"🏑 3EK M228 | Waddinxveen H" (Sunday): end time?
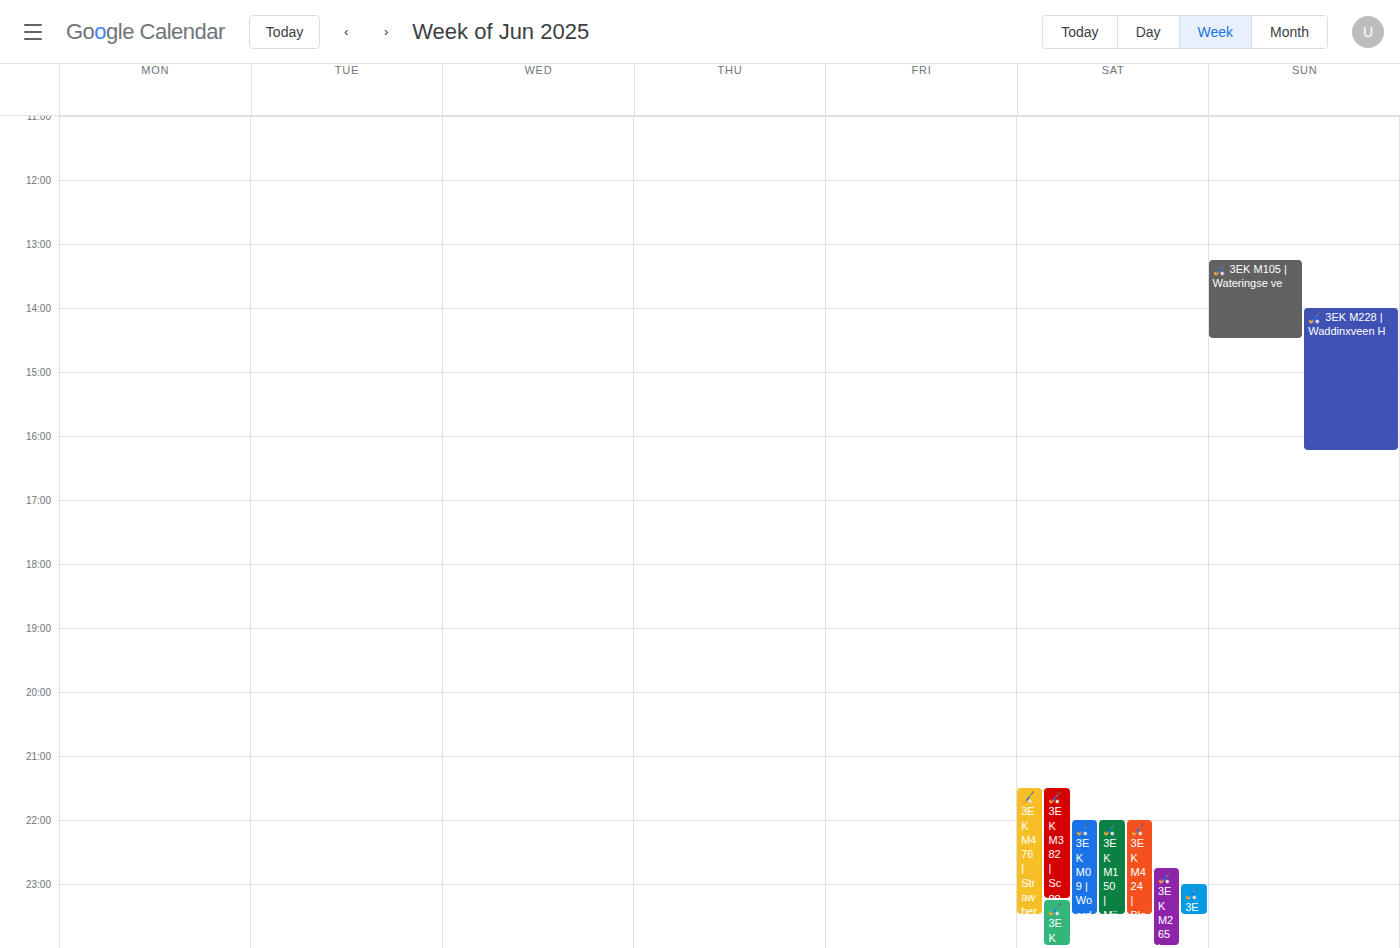
4:15 PM